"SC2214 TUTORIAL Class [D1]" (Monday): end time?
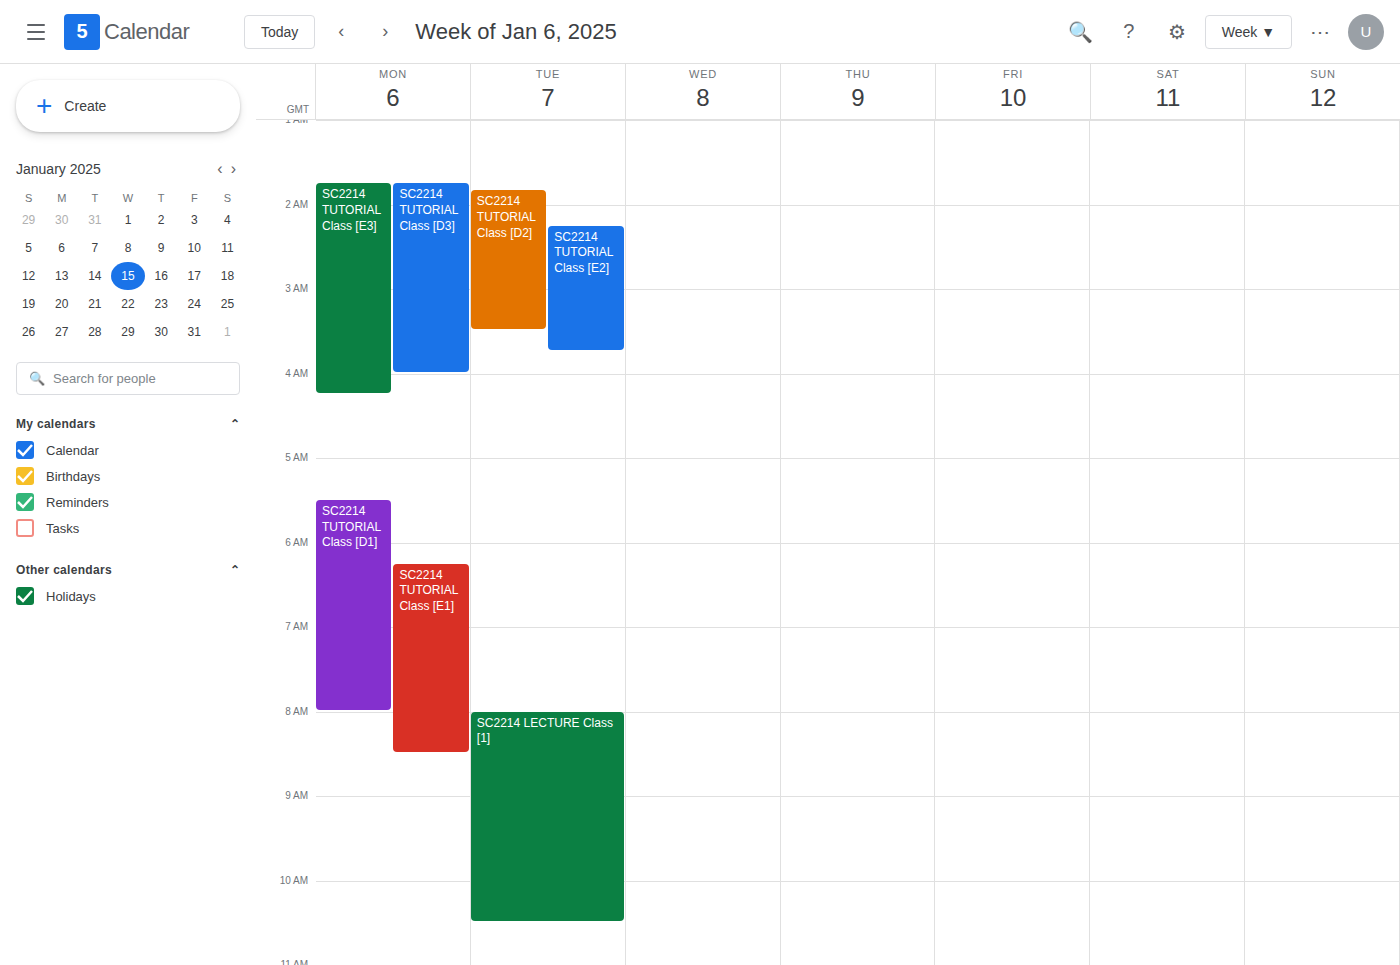
8:00 AM